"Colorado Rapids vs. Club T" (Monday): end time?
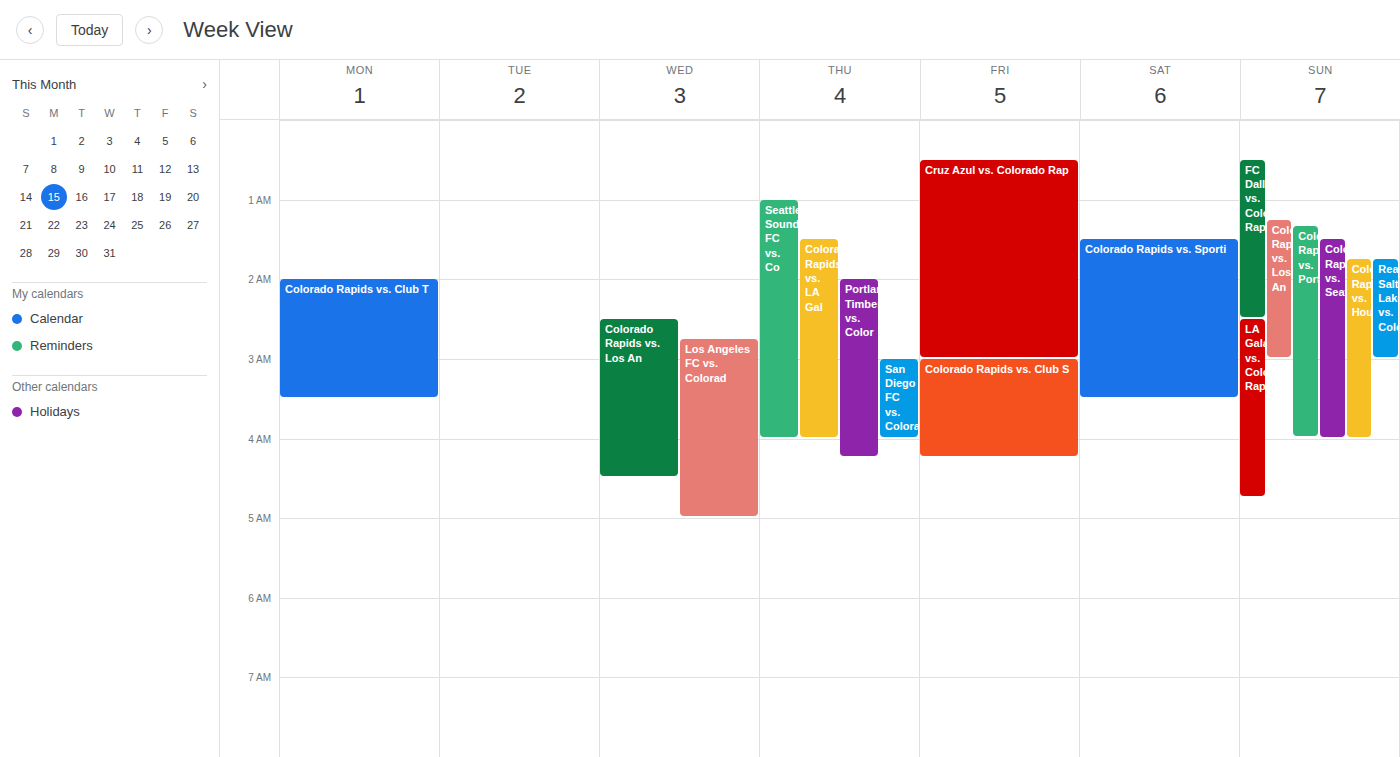
03:30